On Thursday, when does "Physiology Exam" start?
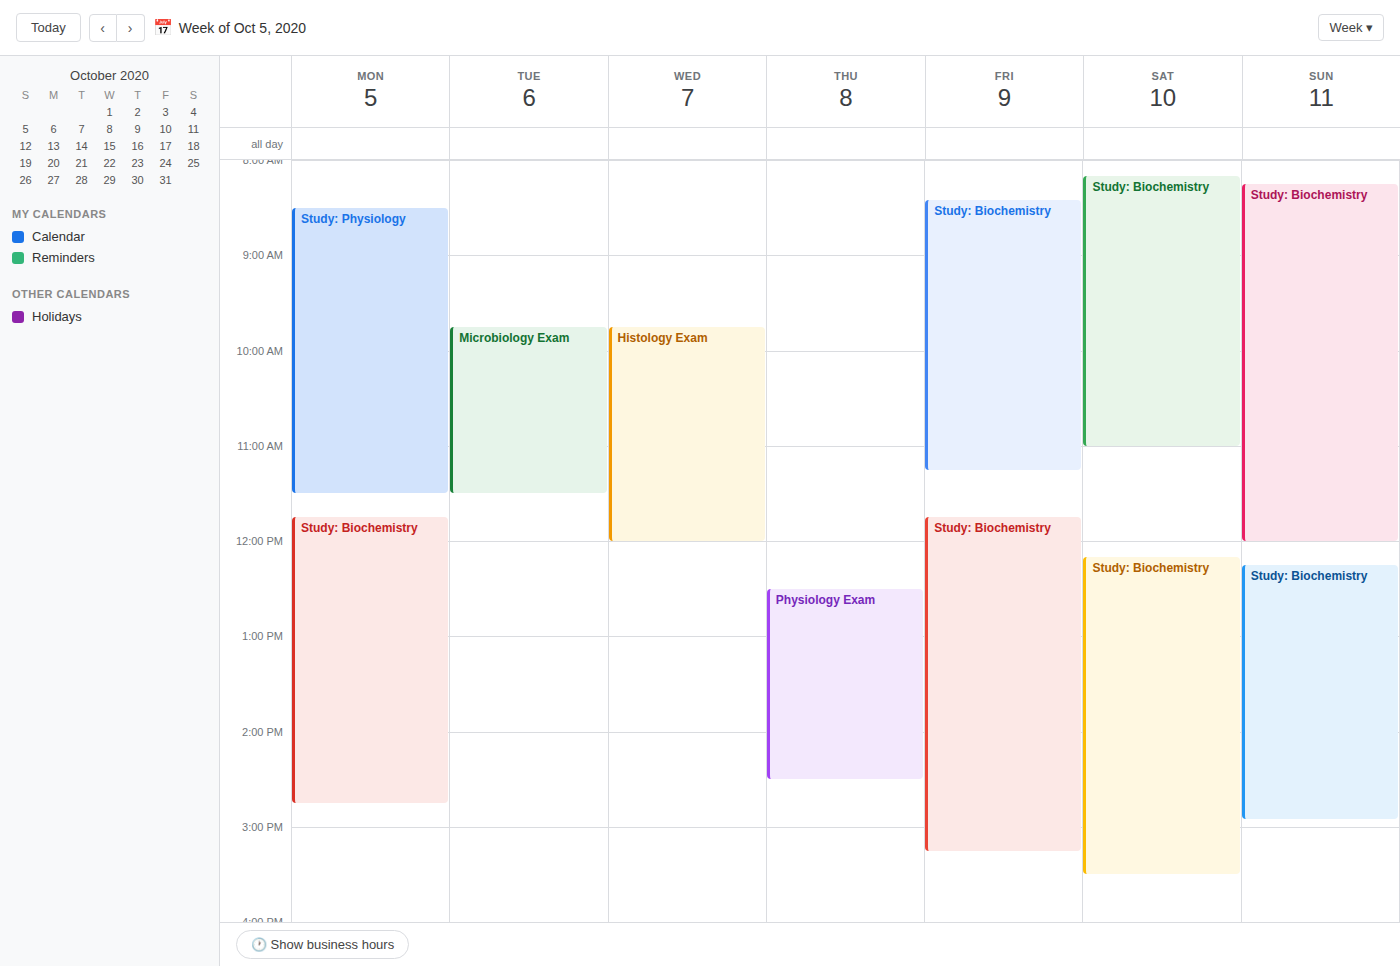
12:30 PM